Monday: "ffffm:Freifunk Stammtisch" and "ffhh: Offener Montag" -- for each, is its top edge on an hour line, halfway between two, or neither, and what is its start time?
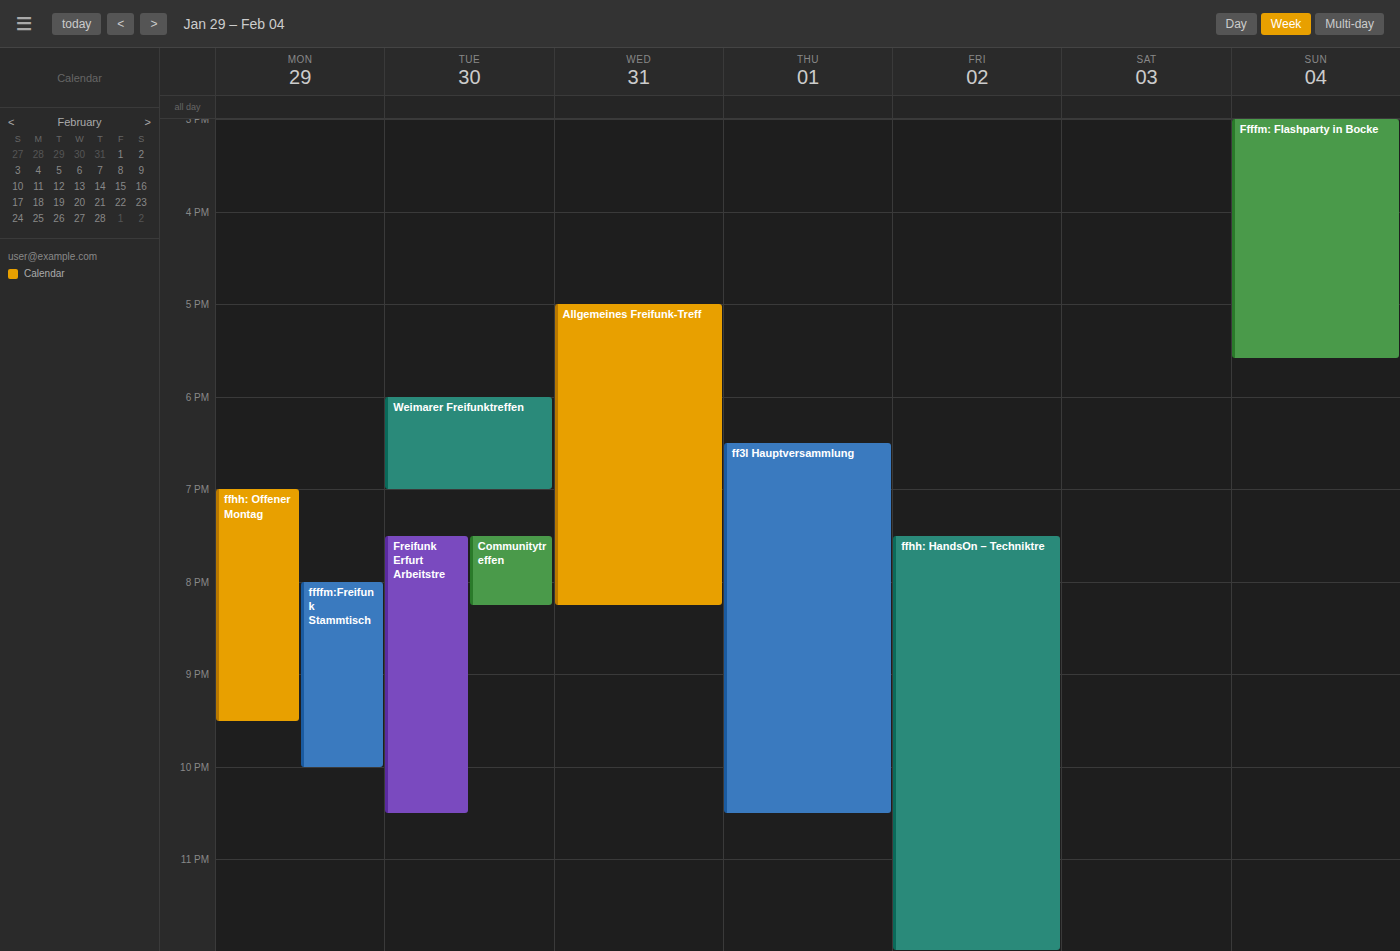
"ffffm:Freifunk Stammtisch": 8:00 PM, exactly on the 8 PM line. "ffhh: Offener Montag": 7:00 PM, exactly on the 7 PM line.